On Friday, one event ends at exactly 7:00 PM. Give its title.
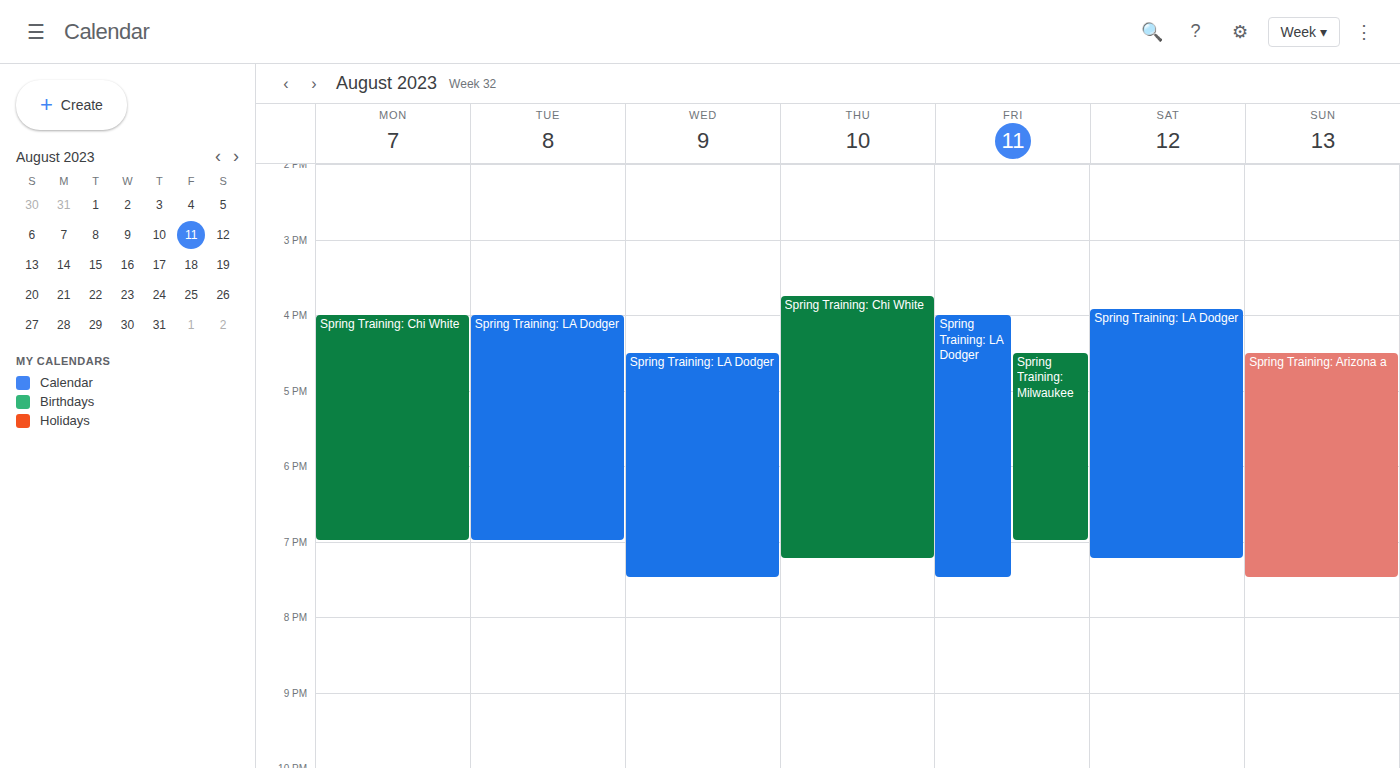
"Spring Training: Milwaukee"